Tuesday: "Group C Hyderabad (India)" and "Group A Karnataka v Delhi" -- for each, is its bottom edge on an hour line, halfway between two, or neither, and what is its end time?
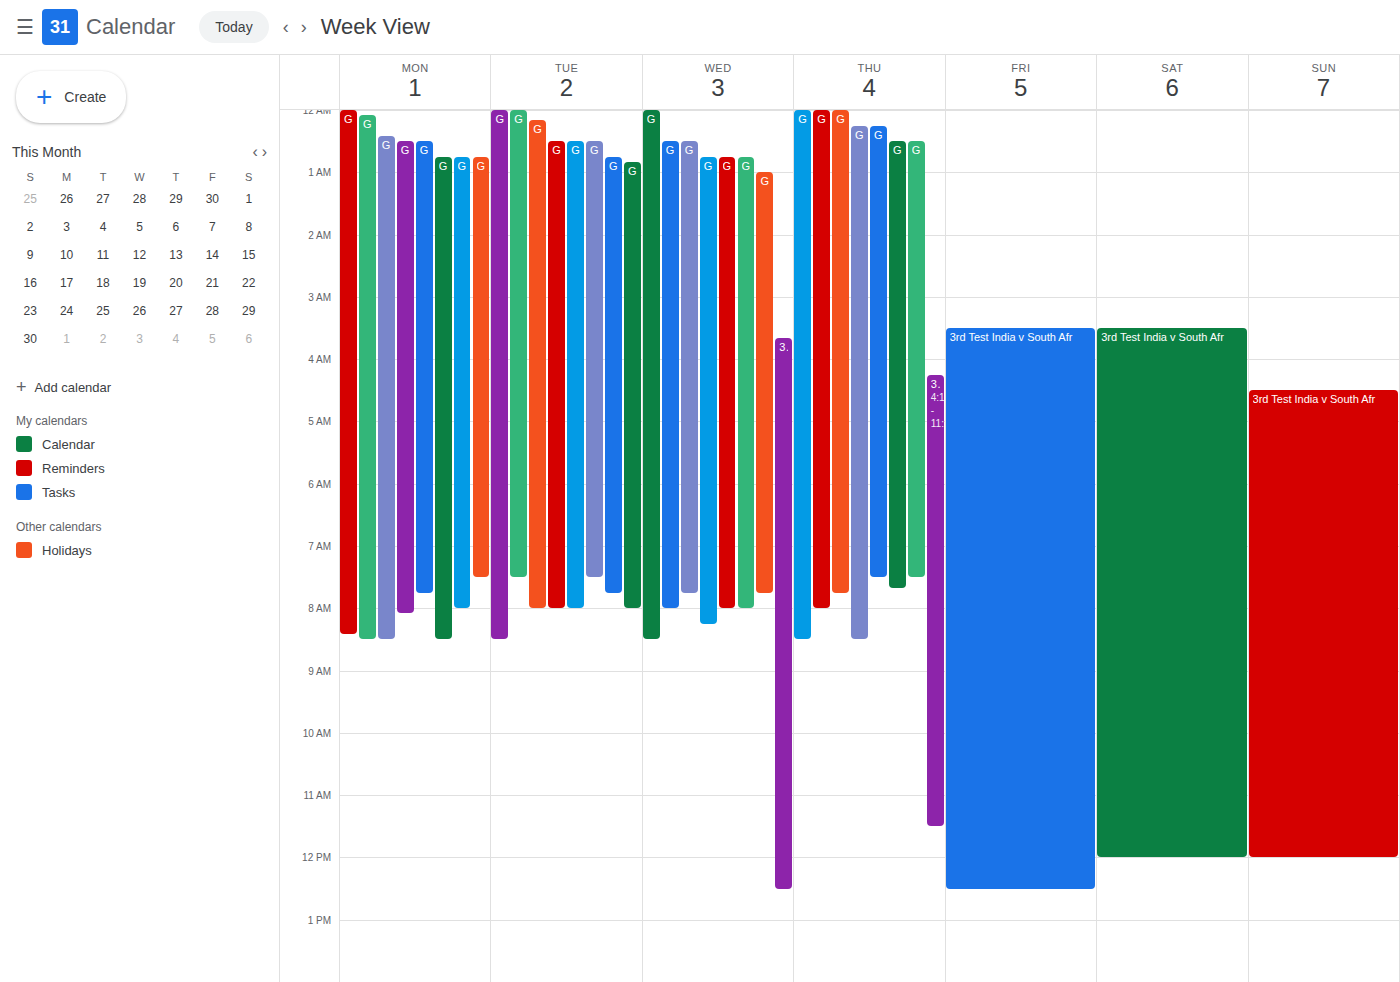
"Group C Hyderabad (India)": 7:30 AM, halfway between the 7 AM and 8 AM lines. "Group A Karnataka v Delhi": 8:00 AM, exactly on the 8 AM line.